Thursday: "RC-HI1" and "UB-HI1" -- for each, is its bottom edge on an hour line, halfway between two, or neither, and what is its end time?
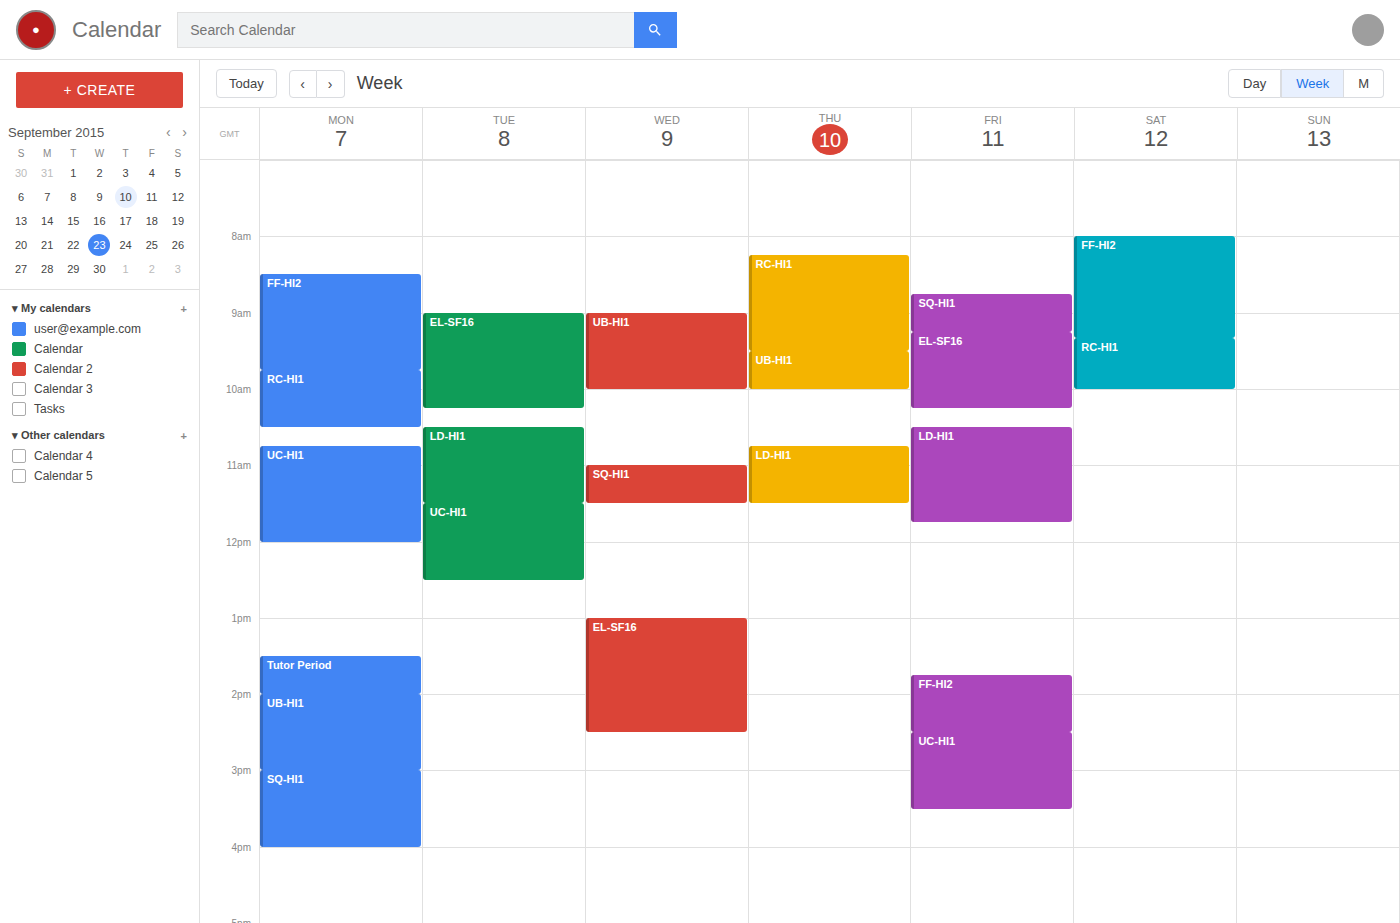
"RC-HI1": 9:30 AM, halfway between the 9 AM and 10 AM lines. "UB-HI1": 10:00 AM, exactly on the 10 AM line.